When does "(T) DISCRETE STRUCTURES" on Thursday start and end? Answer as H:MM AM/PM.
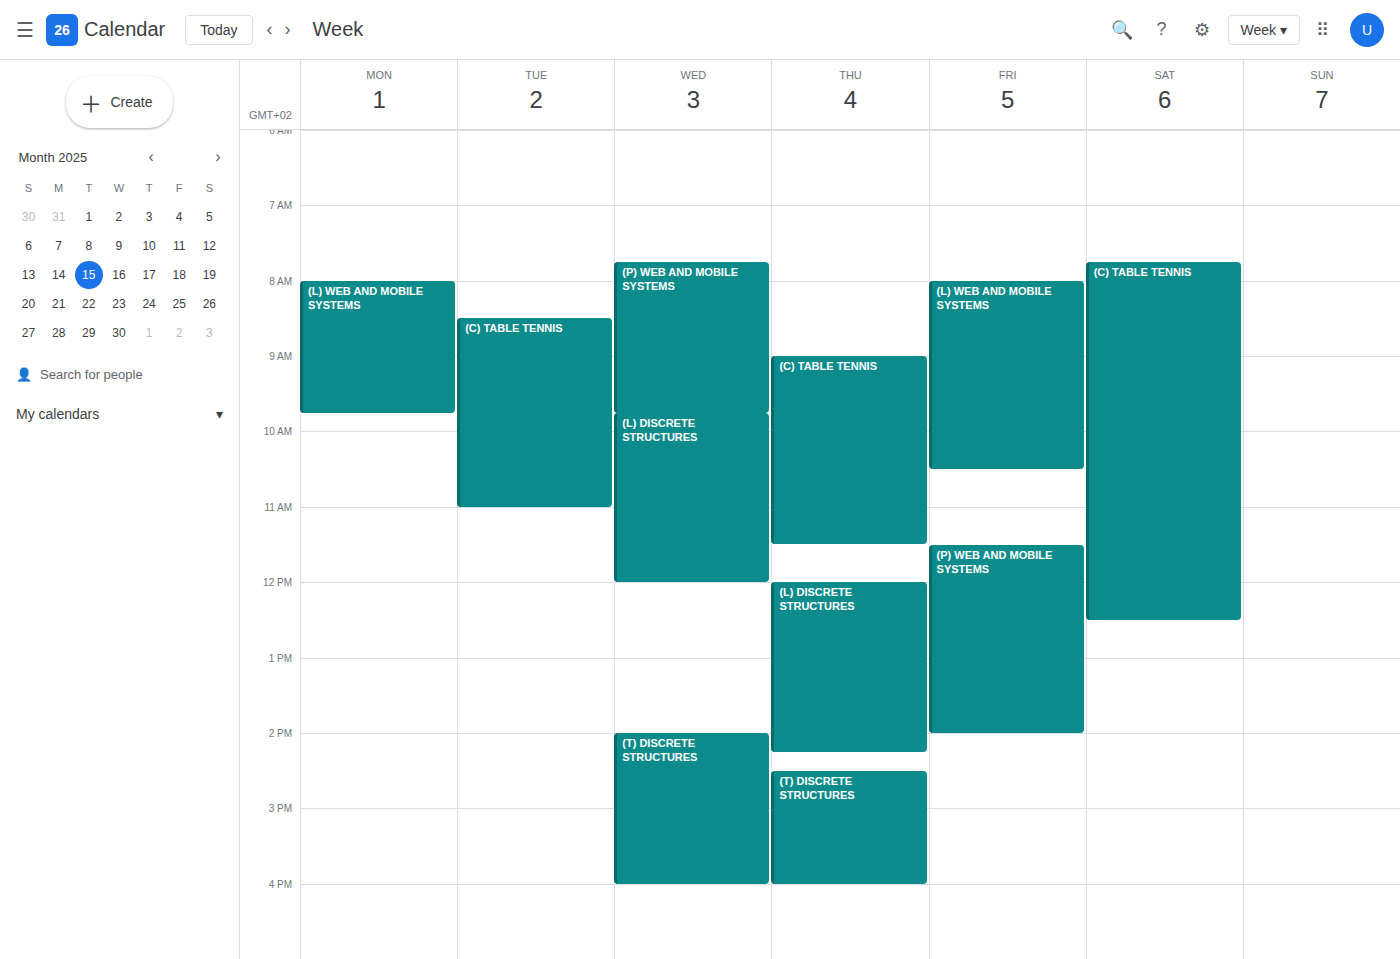
2:30 PM to 4:00 PM